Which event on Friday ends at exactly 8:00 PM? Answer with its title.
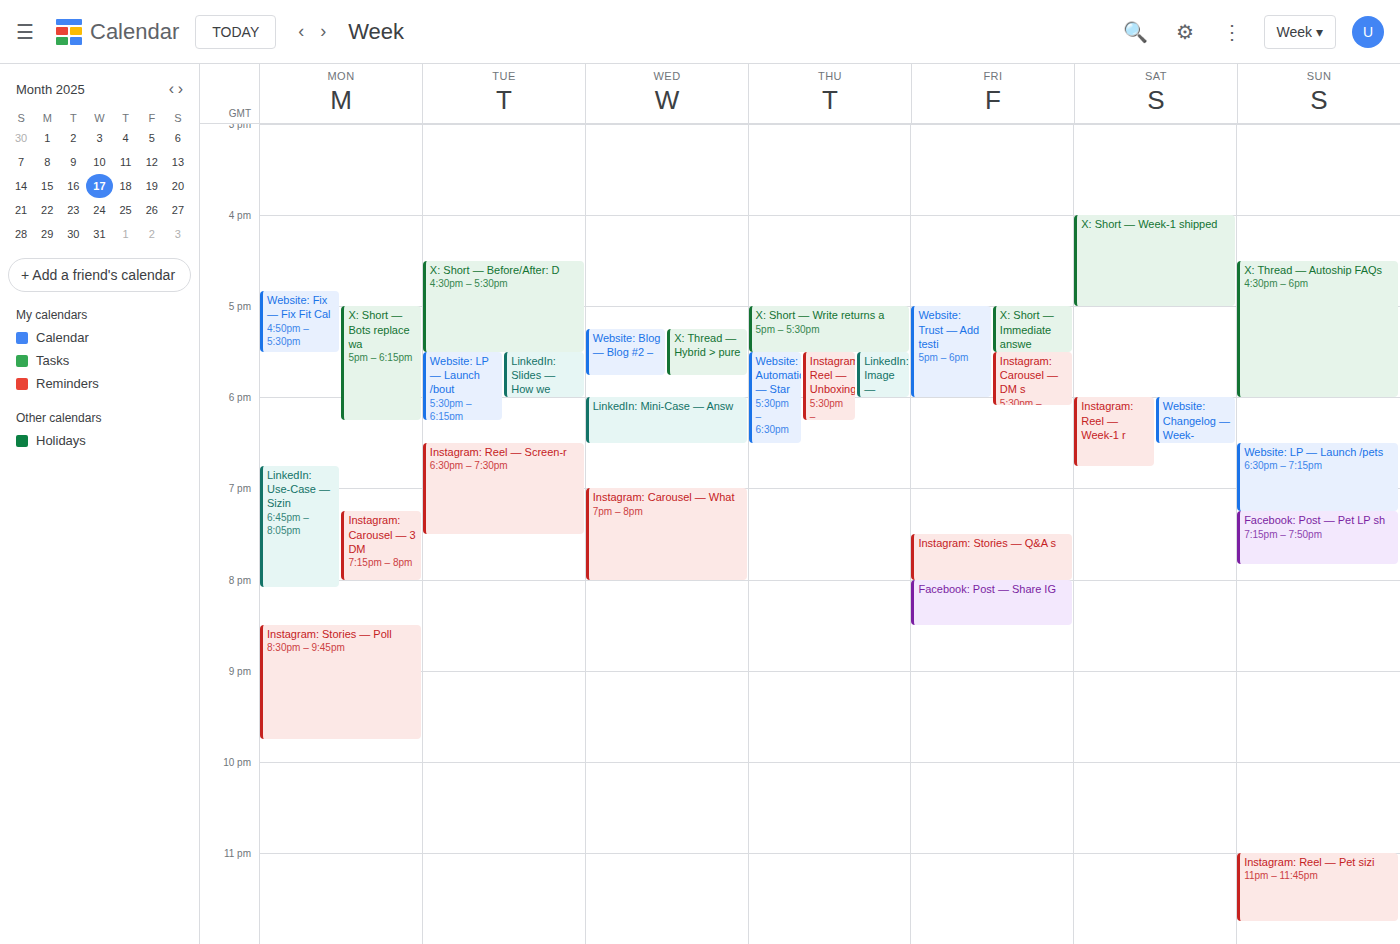
"Instagram: Stories — Q&A s"